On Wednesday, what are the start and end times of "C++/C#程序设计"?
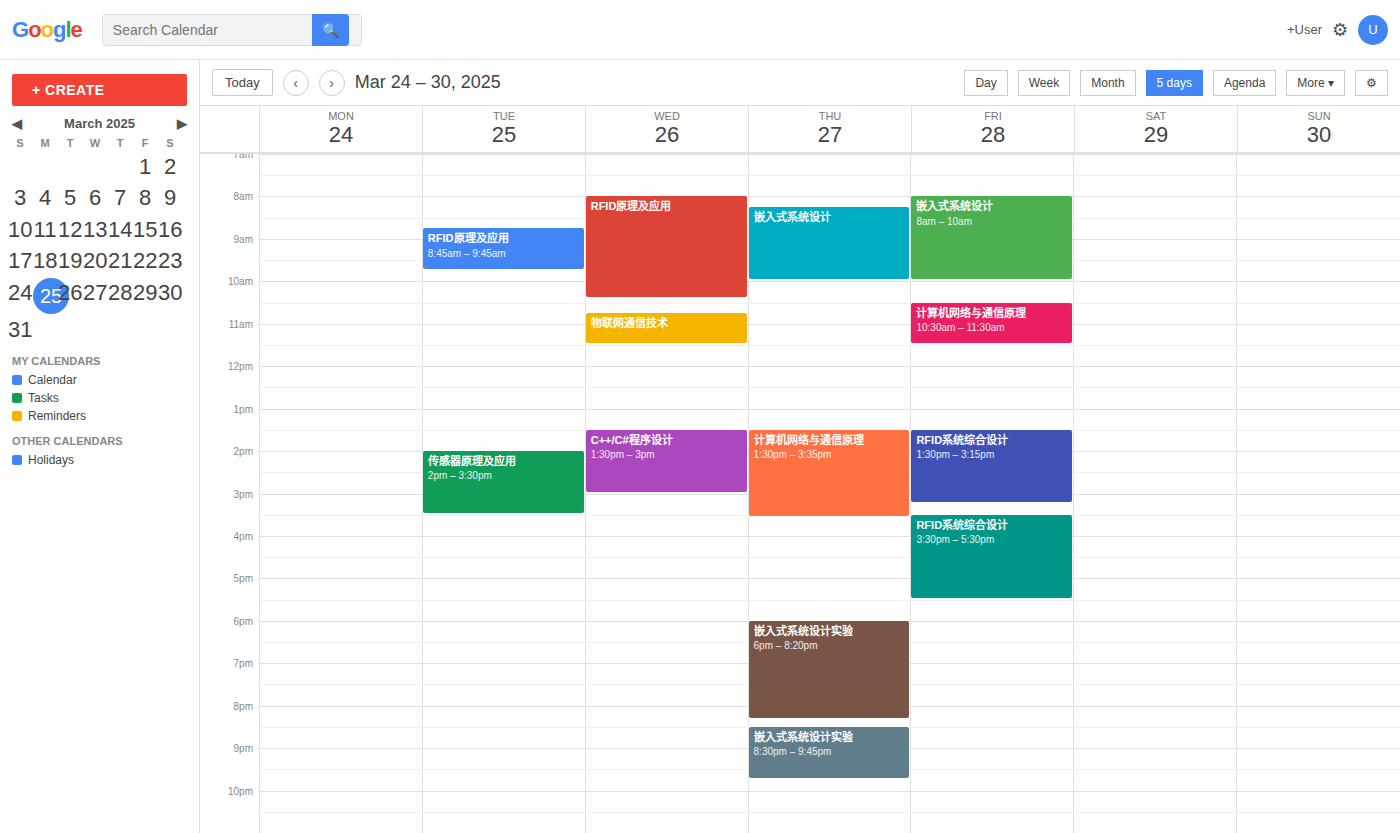
1:30 PM to 3:00 PM